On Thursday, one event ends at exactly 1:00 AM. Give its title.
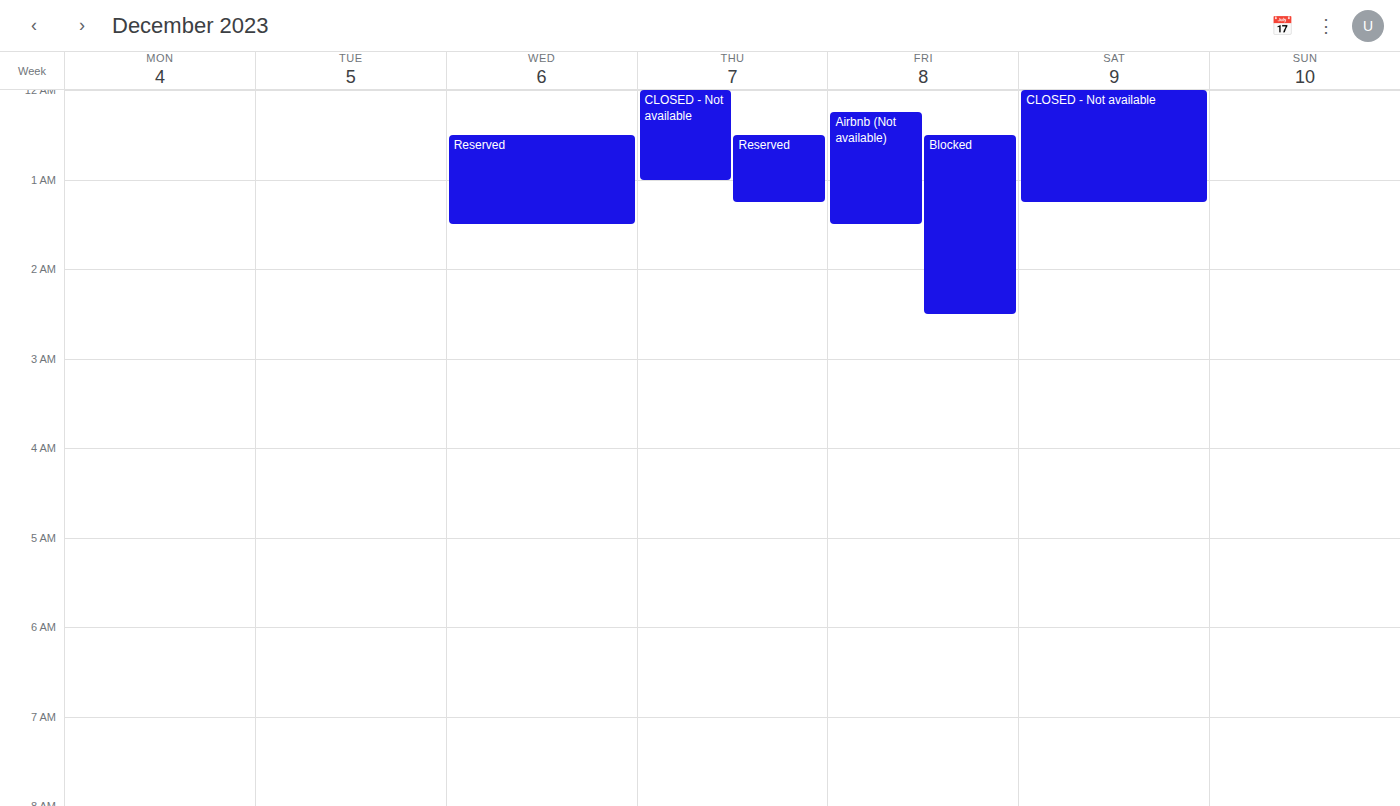
"CLOSED - Not available"